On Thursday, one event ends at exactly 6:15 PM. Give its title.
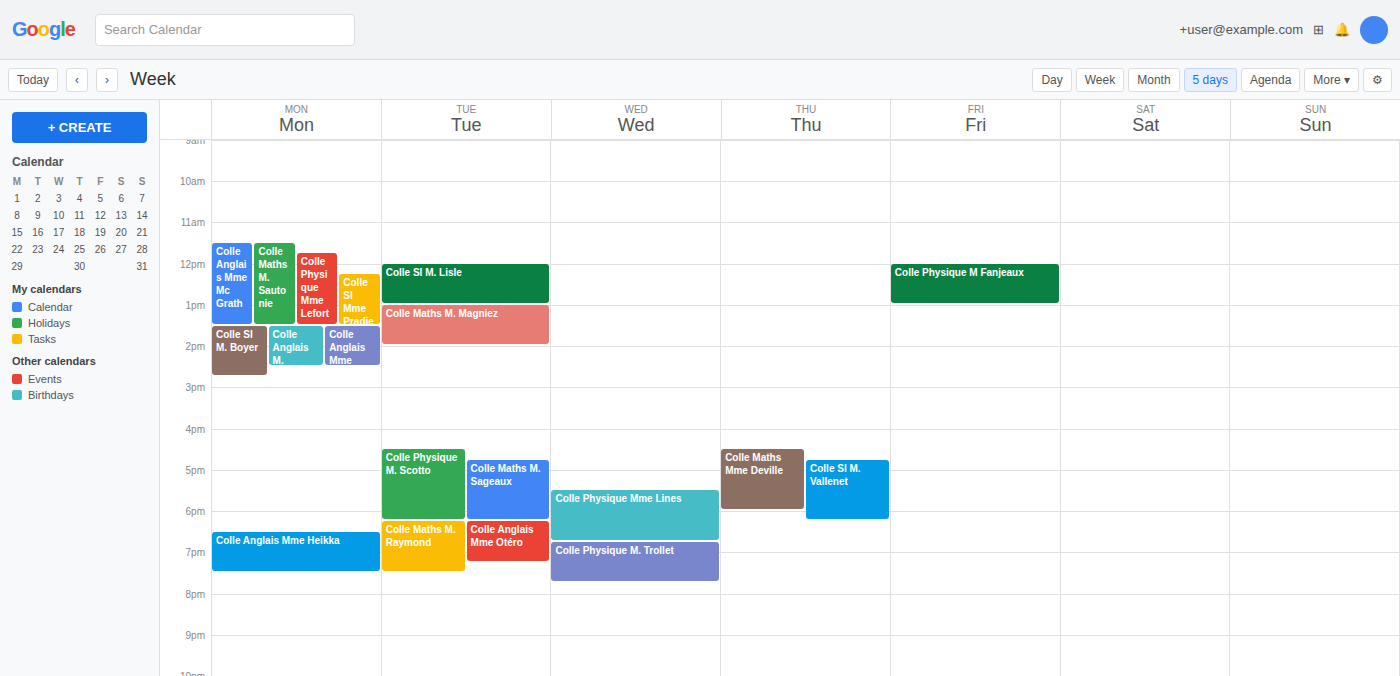
"Colle SI M. Vallenet"